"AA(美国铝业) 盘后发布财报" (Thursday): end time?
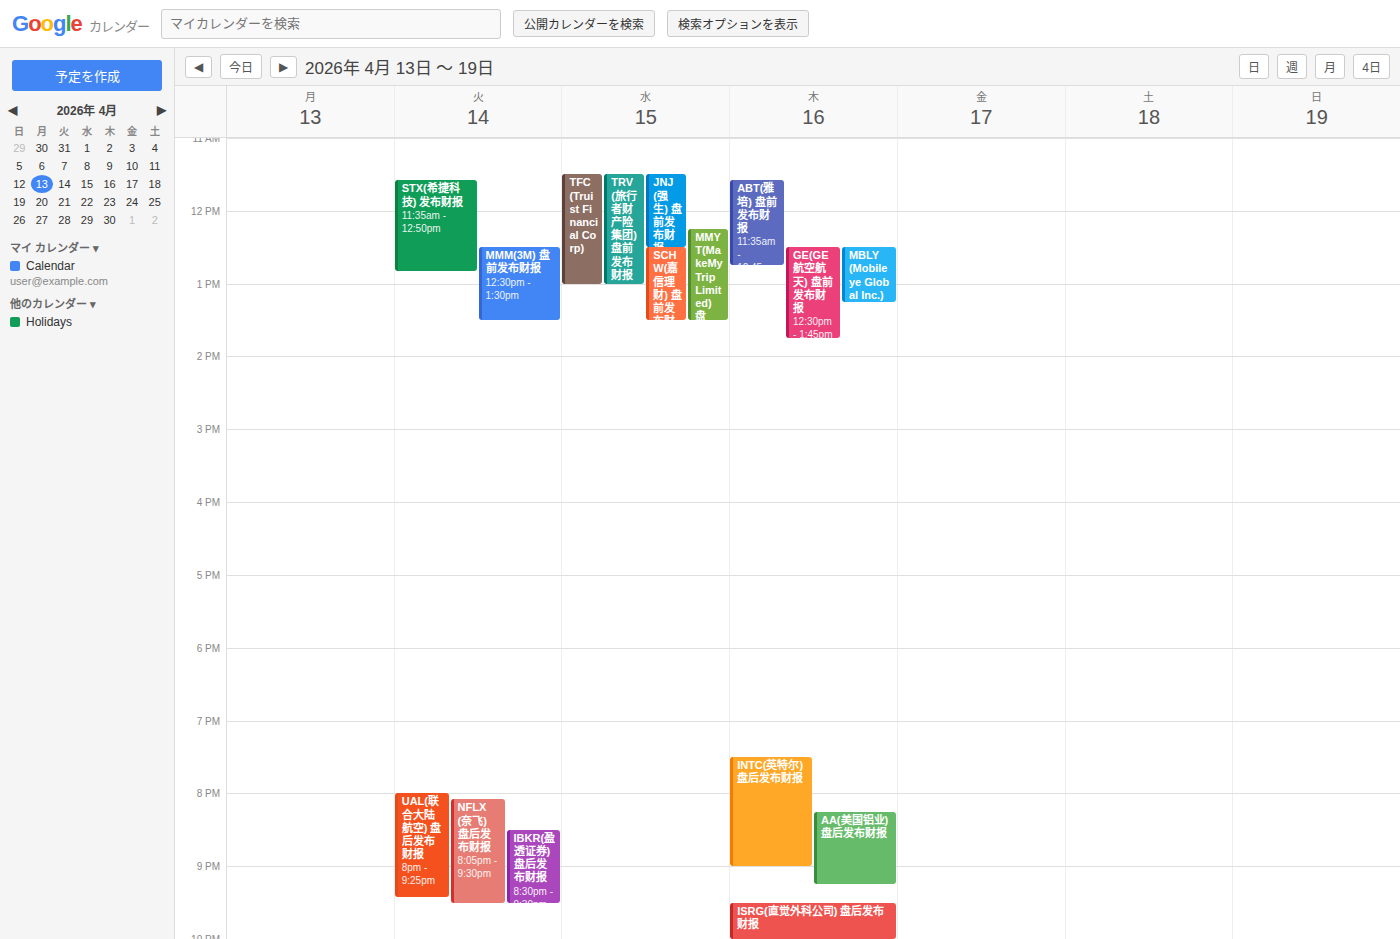
9:15 PM